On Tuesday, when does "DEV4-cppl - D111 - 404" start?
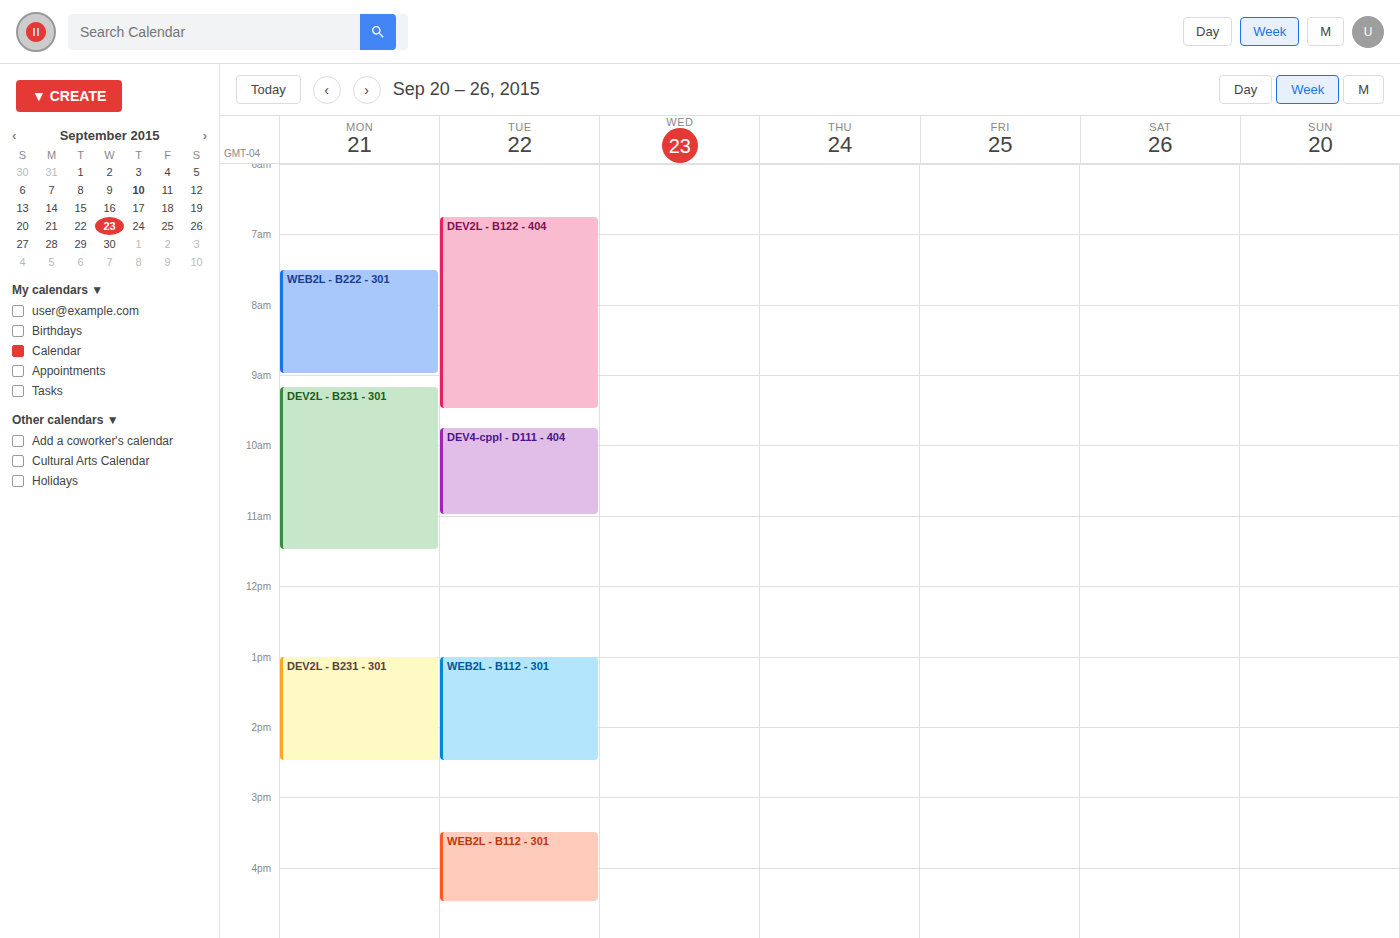
9:45 AM